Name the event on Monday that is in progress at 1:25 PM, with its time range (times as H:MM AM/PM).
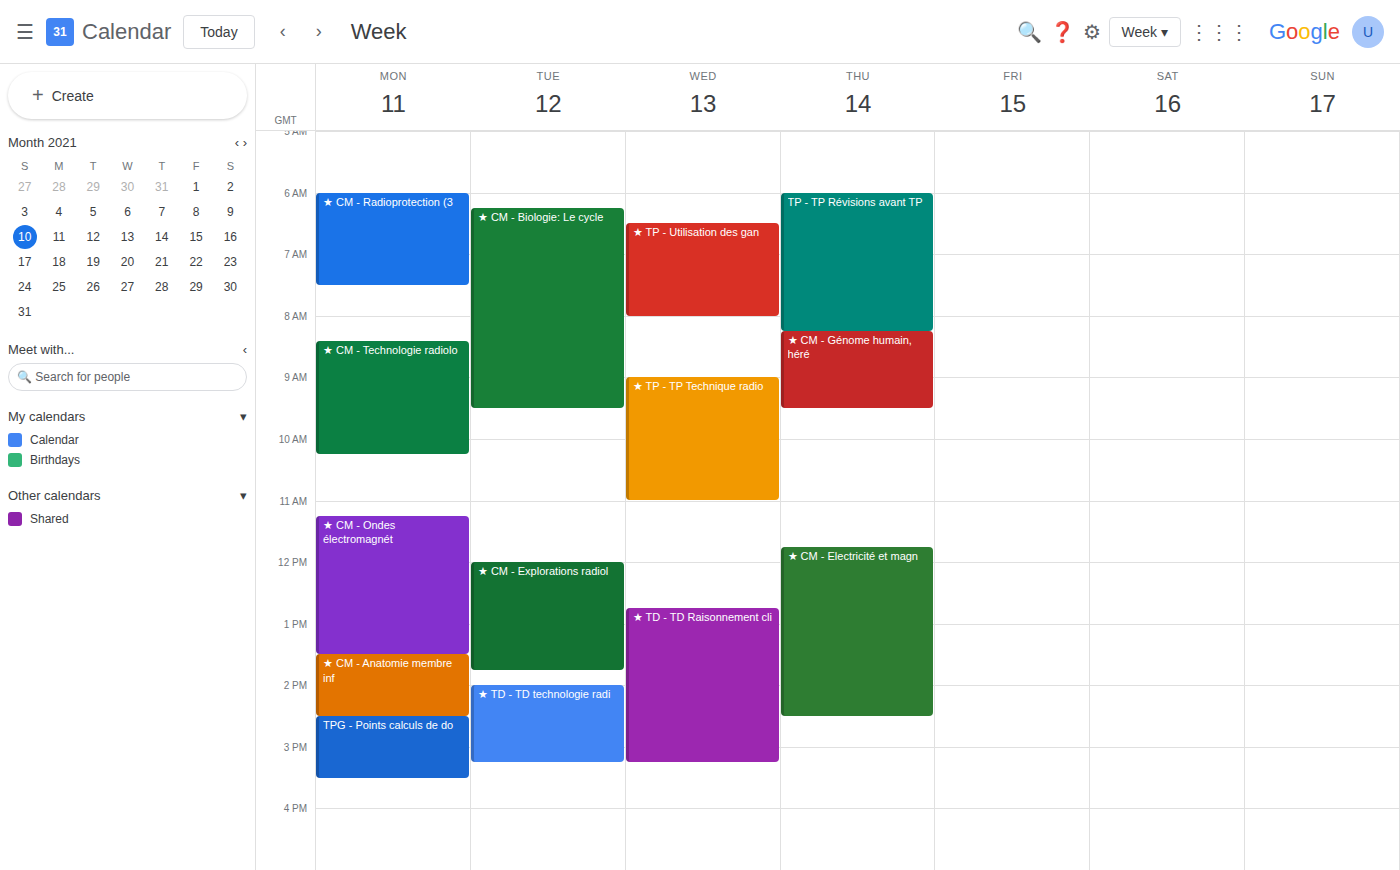
"★ CM - Ondes électromagnét", 11:15 AM to 1:30 PM